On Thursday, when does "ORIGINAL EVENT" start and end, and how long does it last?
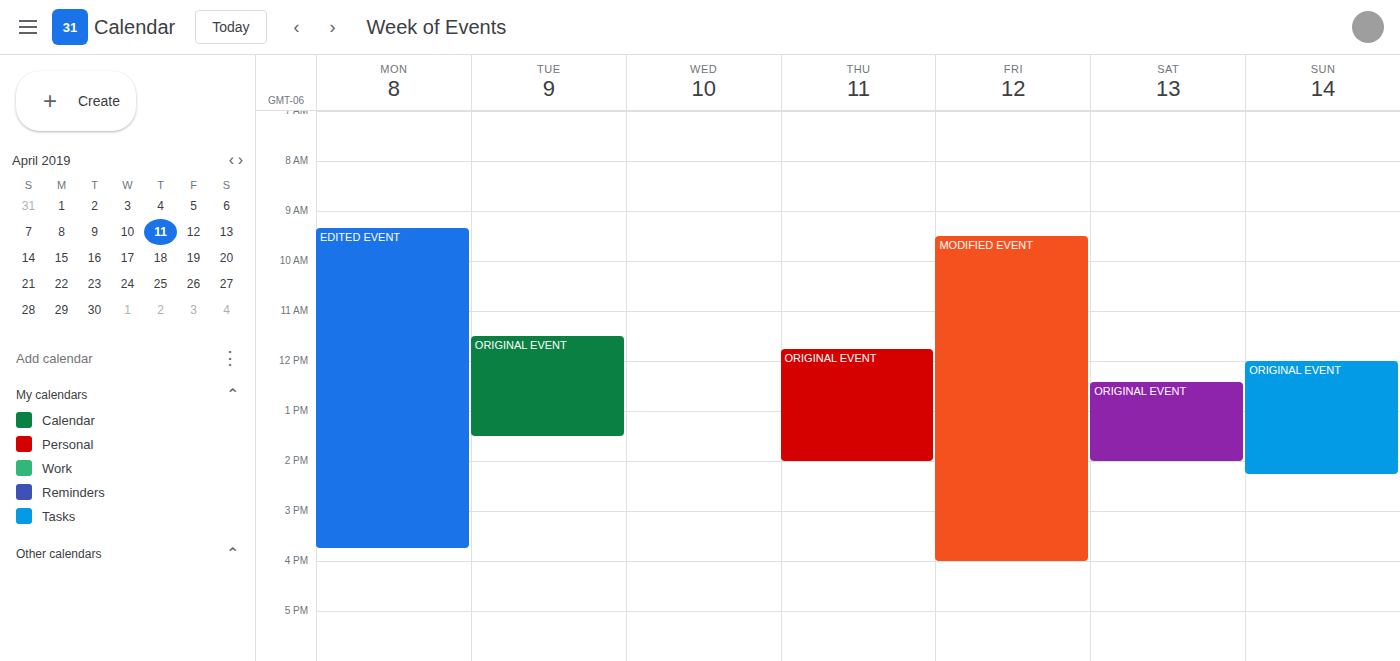
11:45 AM to 2:00 PM, 2 hours 15 minutes